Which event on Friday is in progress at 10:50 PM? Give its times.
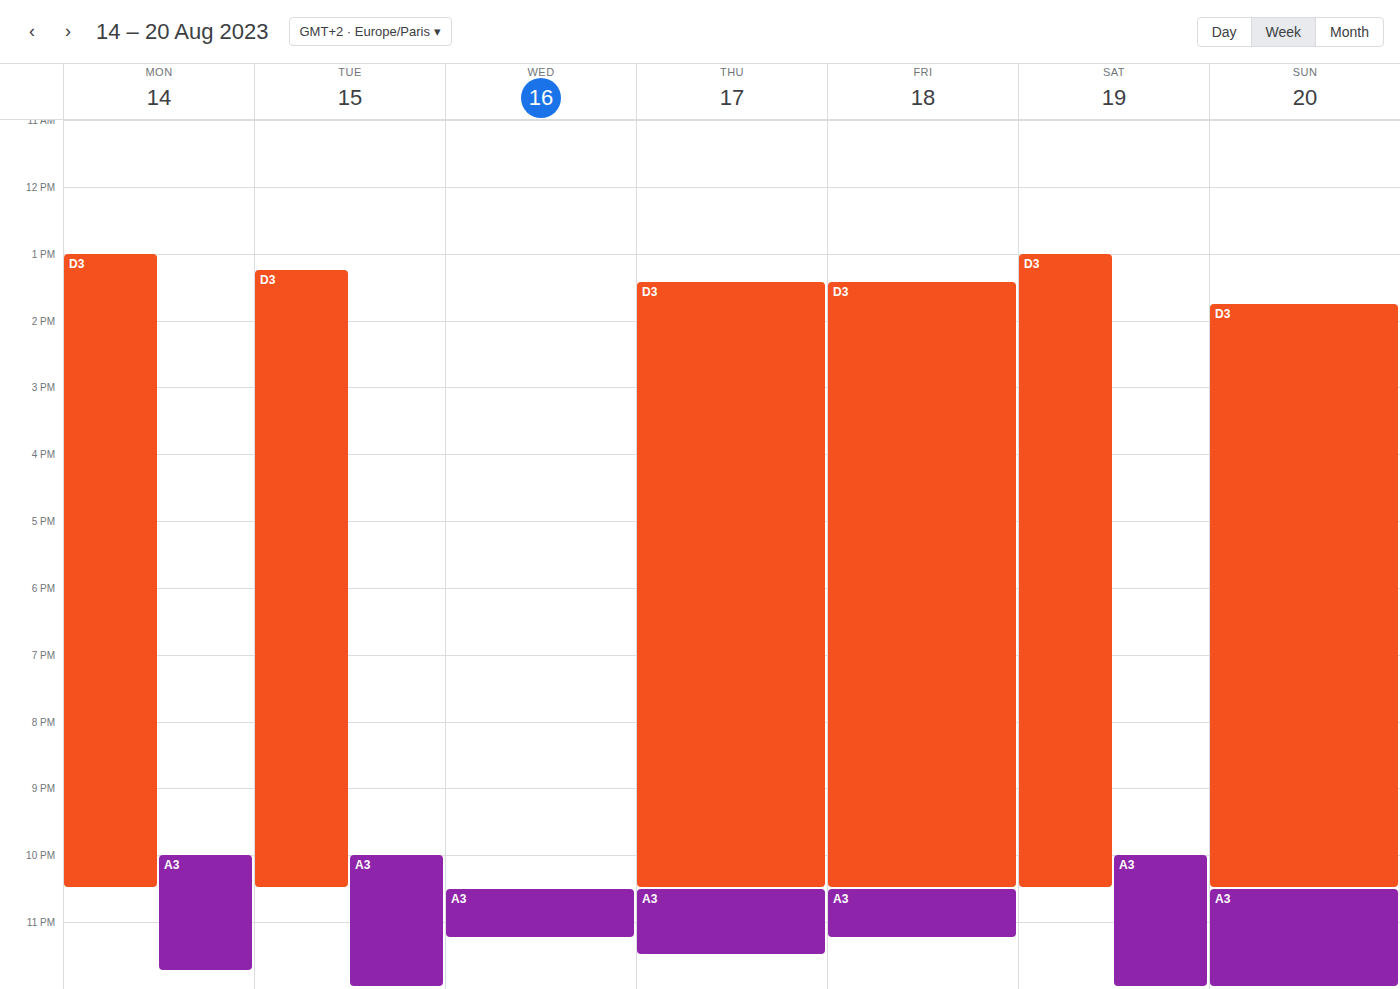
"A3", 10:30 PM to 11:15 PM